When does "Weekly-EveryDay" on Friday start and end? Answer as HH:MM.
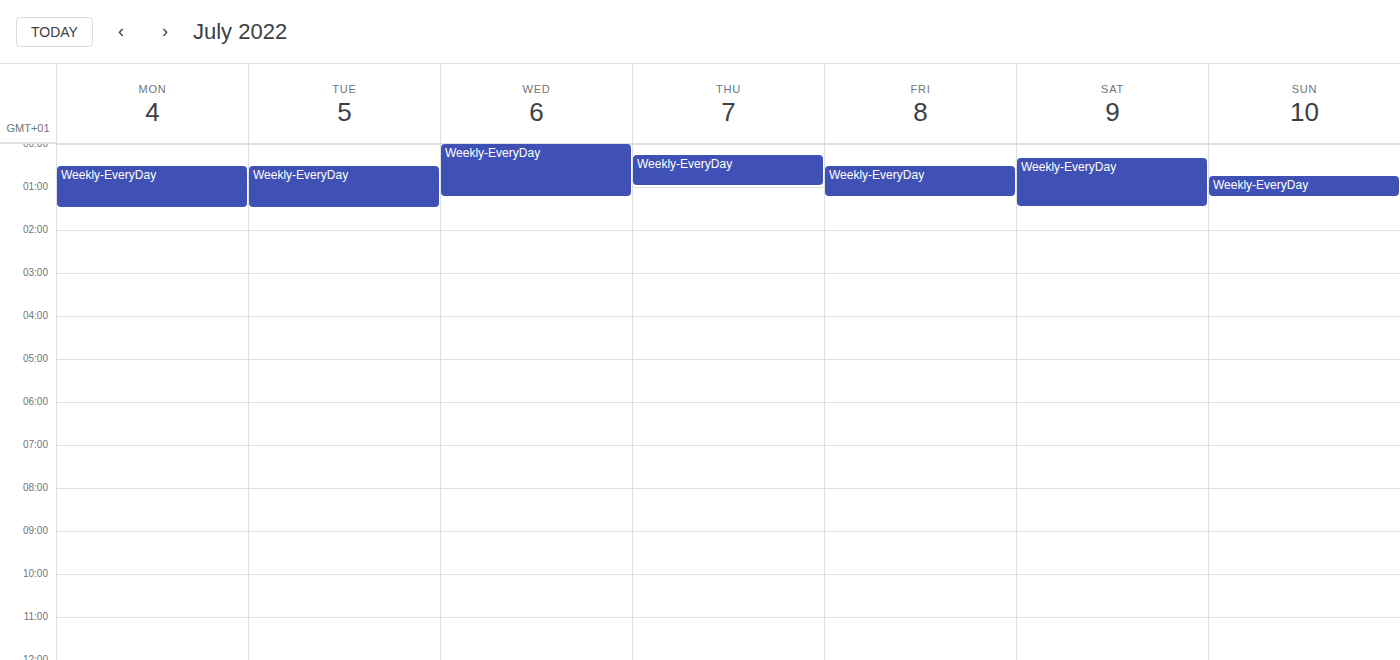
00:30 to 01:15